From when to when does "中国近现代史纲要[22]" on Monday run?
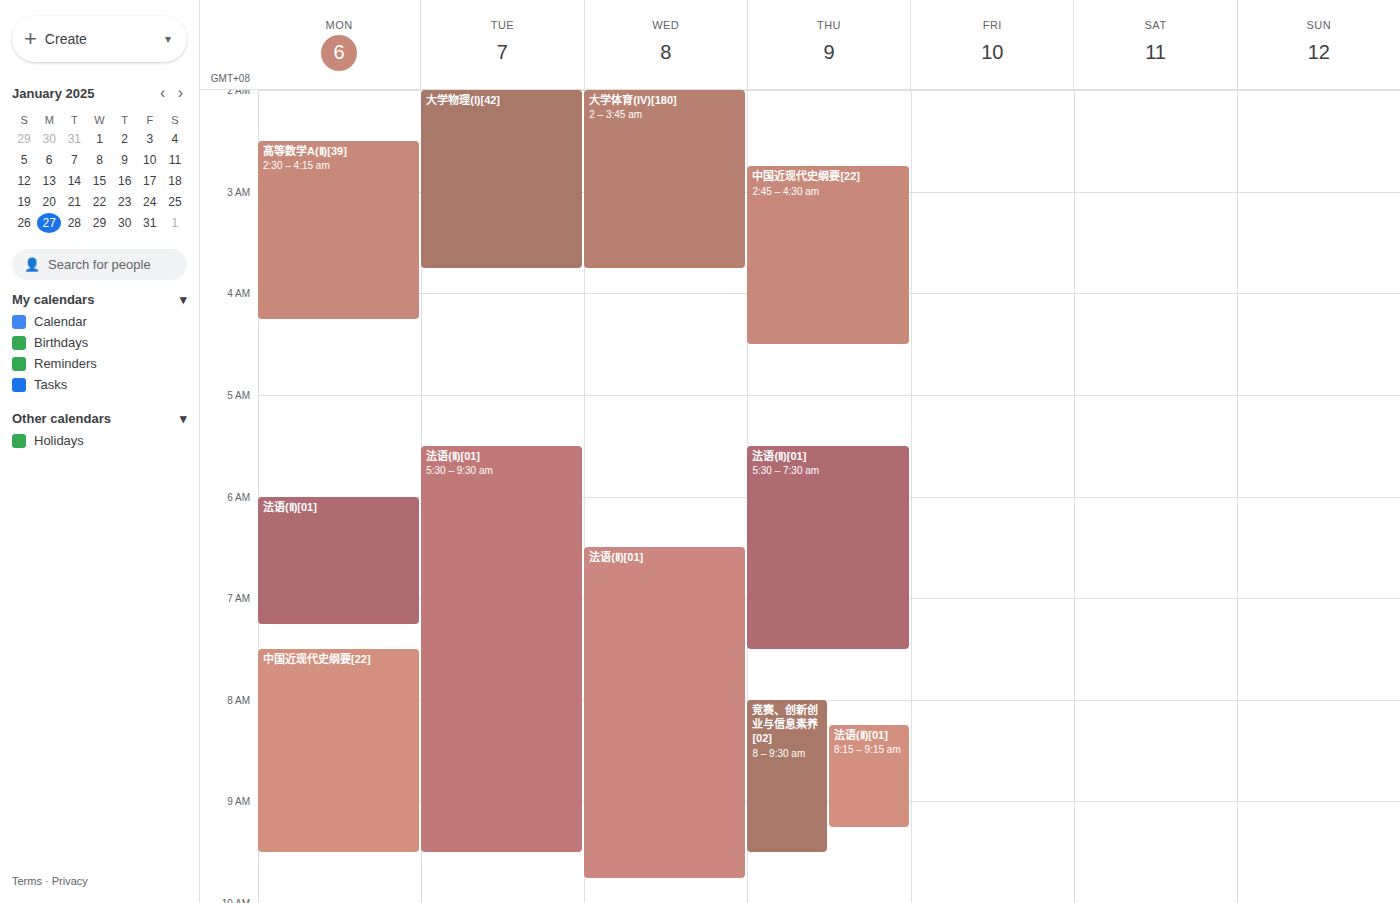
7:30 AM to 9:30 AM